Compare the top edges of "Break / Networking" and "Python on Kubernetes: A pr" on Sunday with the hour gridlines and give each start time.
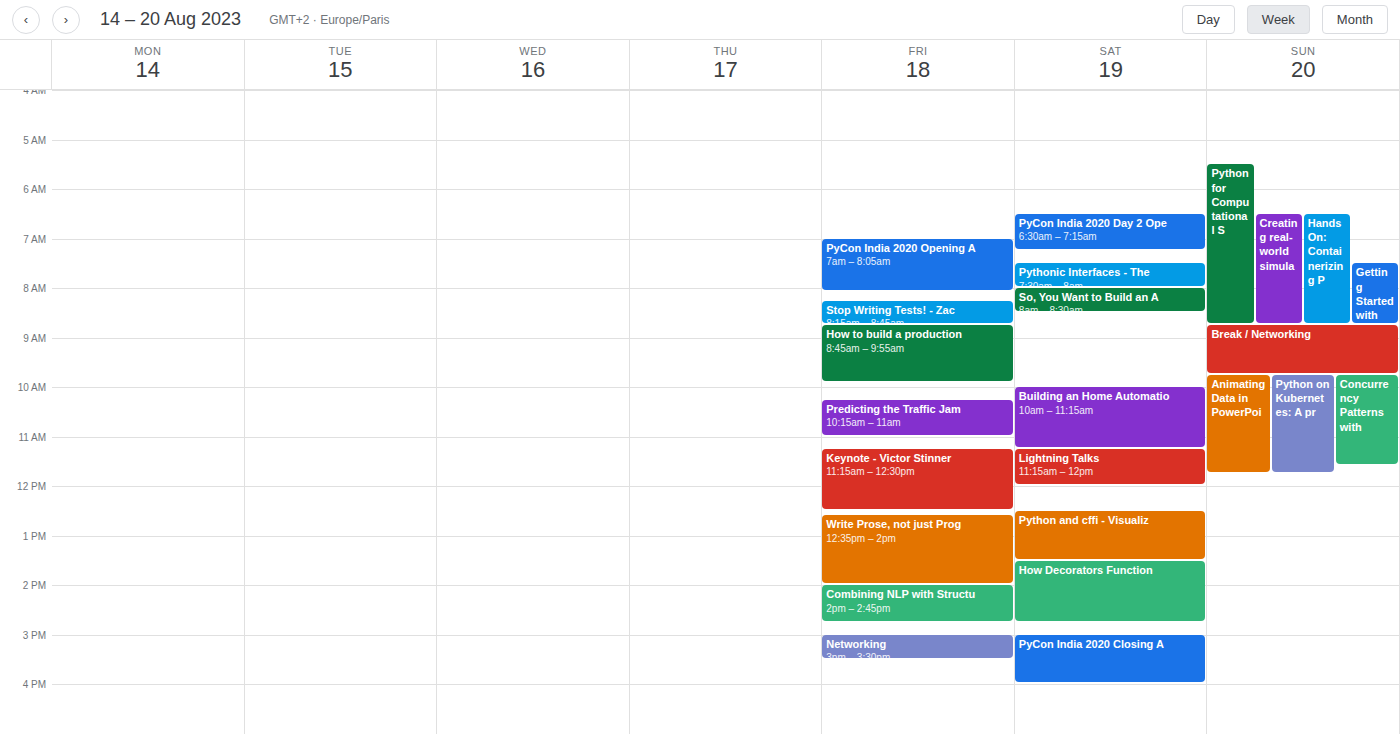
"Break / Networking": 8:45 AM, neither: three quarters of the way from the 8 AM line to the 9 AM line. "Python on Kubernetes: A pr": 9:45 AM, neither: three quarters of the way from the 9 AM line to the 10 AM line.